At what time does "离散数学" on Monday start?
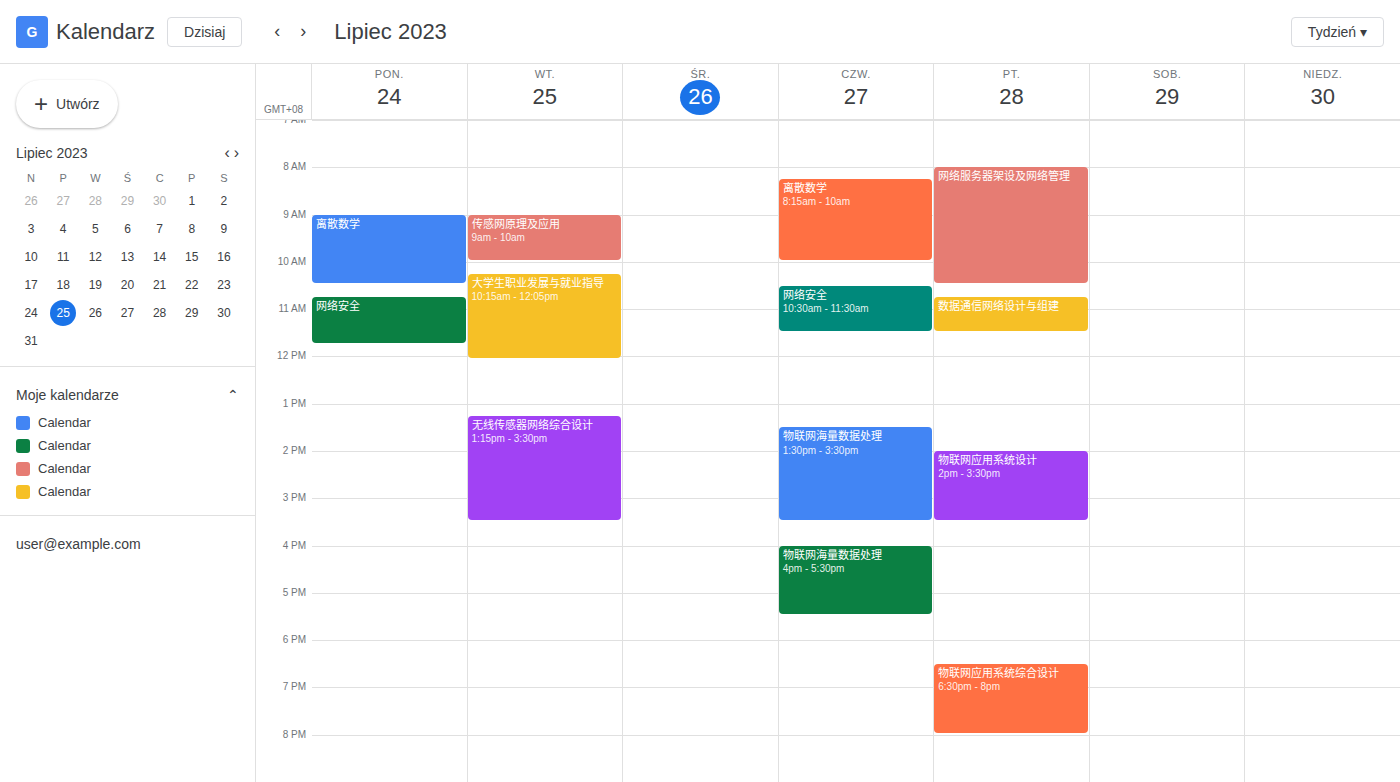
9:00 AM